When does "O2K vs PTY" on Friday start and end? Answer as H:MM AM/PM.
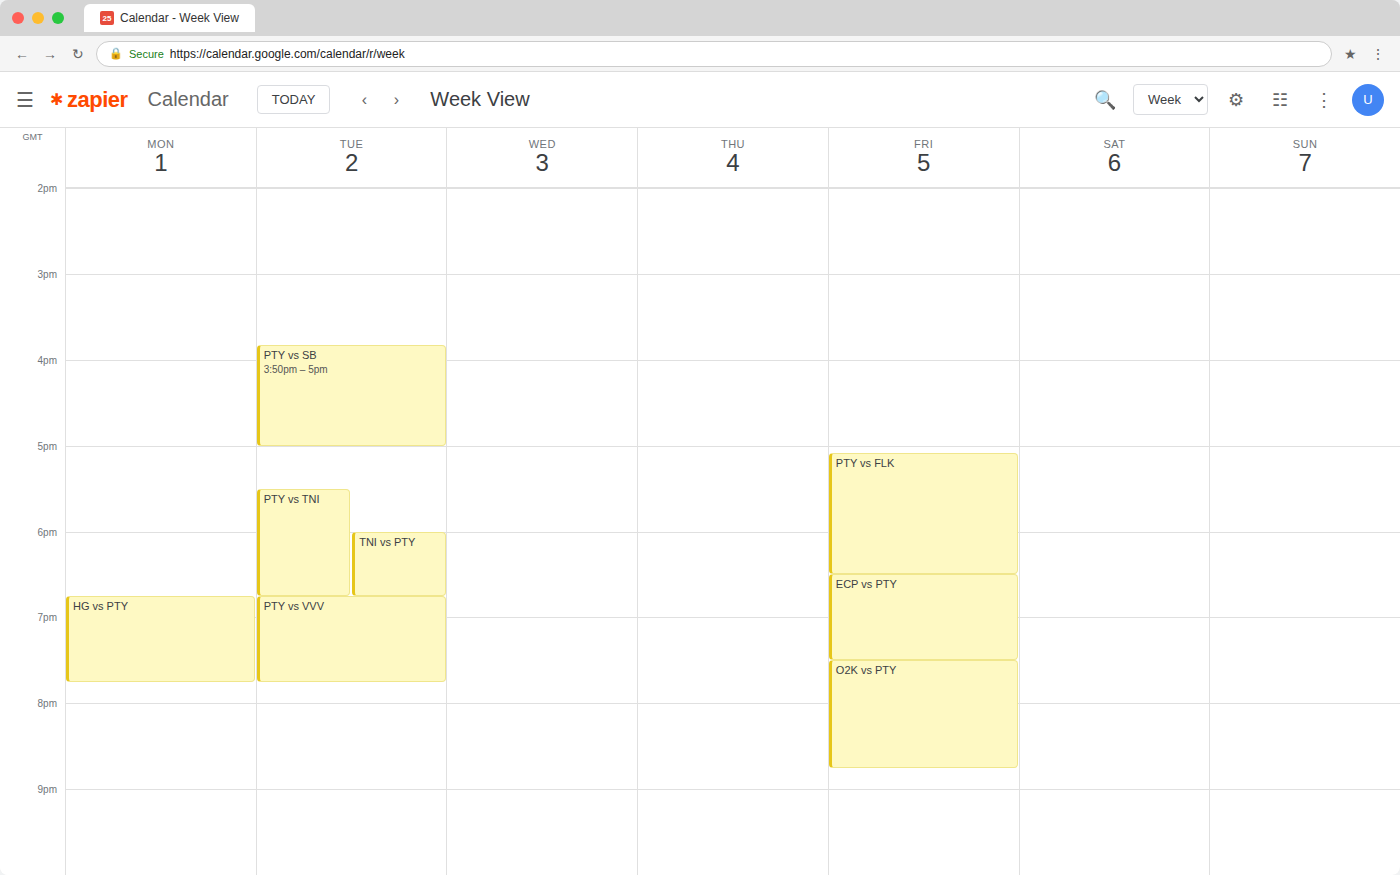
7:30 PM to 8:45 PM